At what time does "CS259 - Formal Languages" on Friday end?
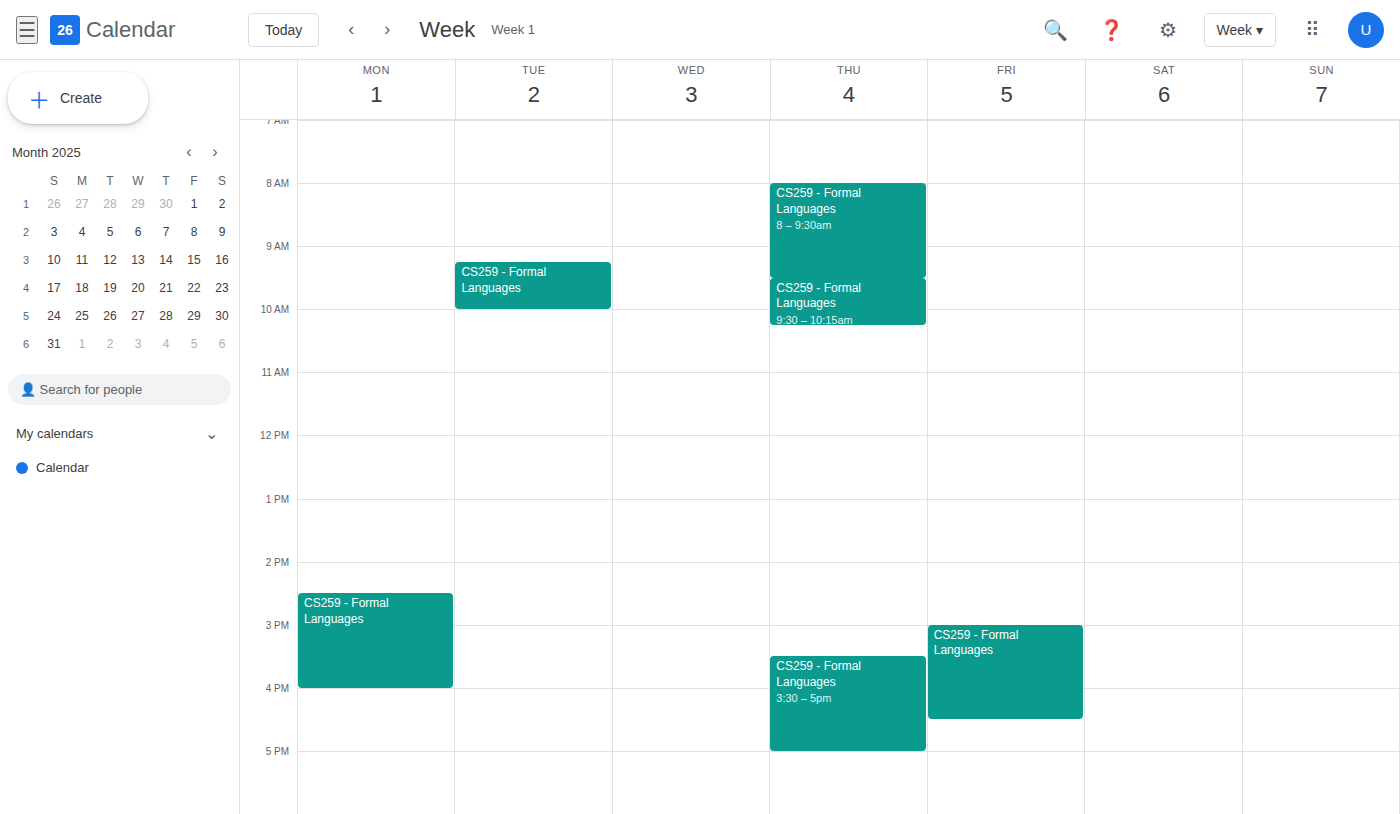
4:30 PM